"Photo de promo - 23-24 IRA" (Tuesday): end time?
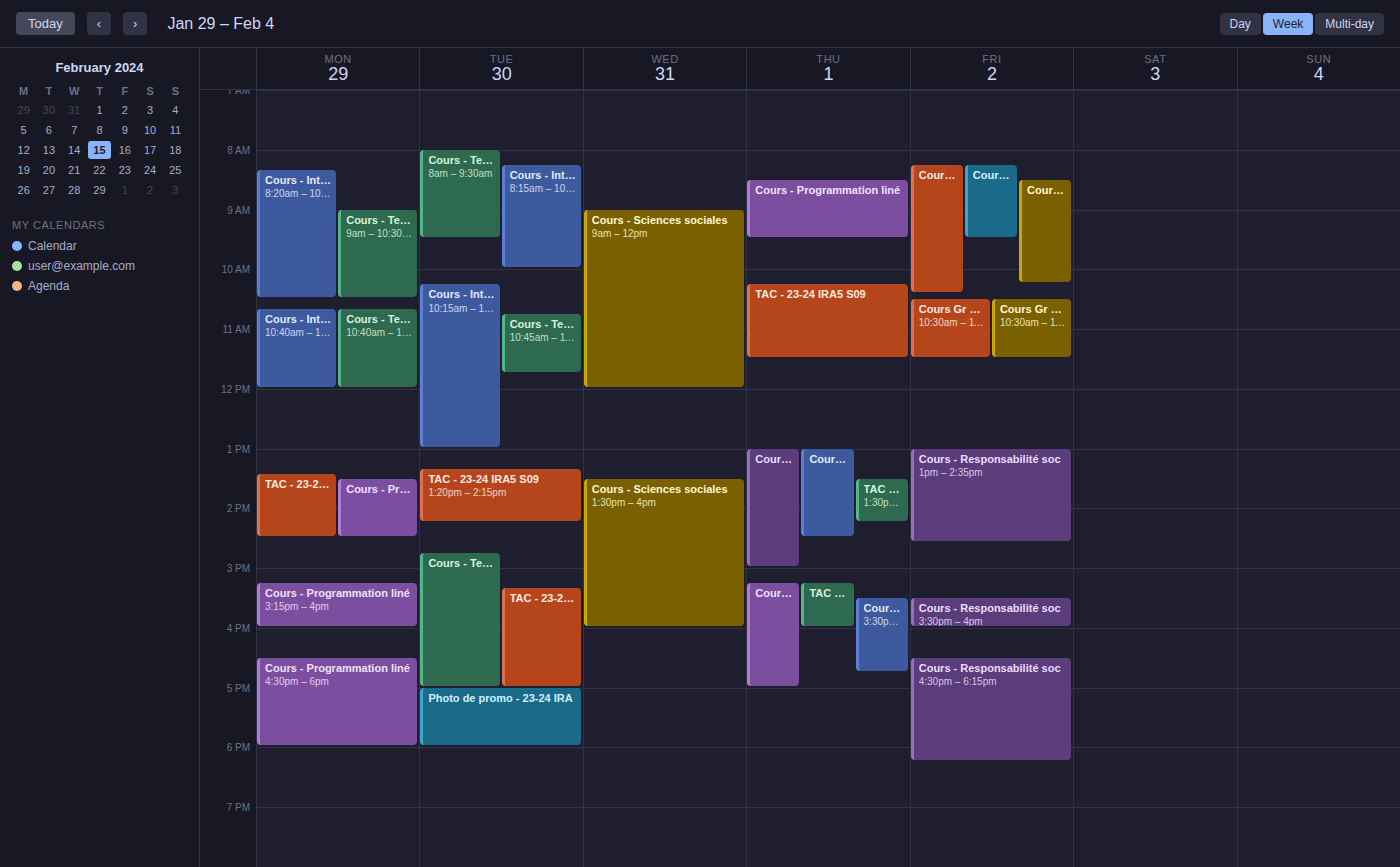
18:00